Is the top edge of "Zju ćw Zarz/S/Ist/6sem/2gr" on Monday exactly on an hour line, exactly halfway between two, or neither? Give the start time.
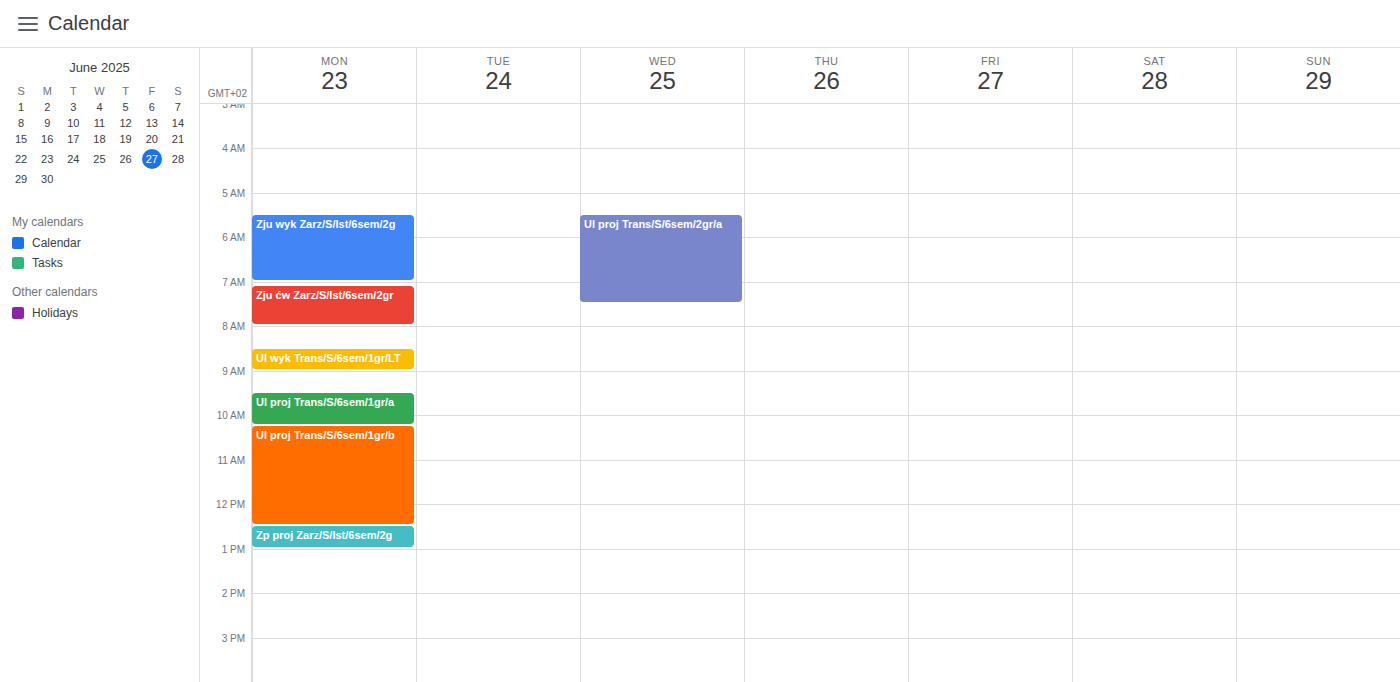
07:05 -- neither: 5 minutes below the 07:00 line and 55 minutes above the 08:00 line.